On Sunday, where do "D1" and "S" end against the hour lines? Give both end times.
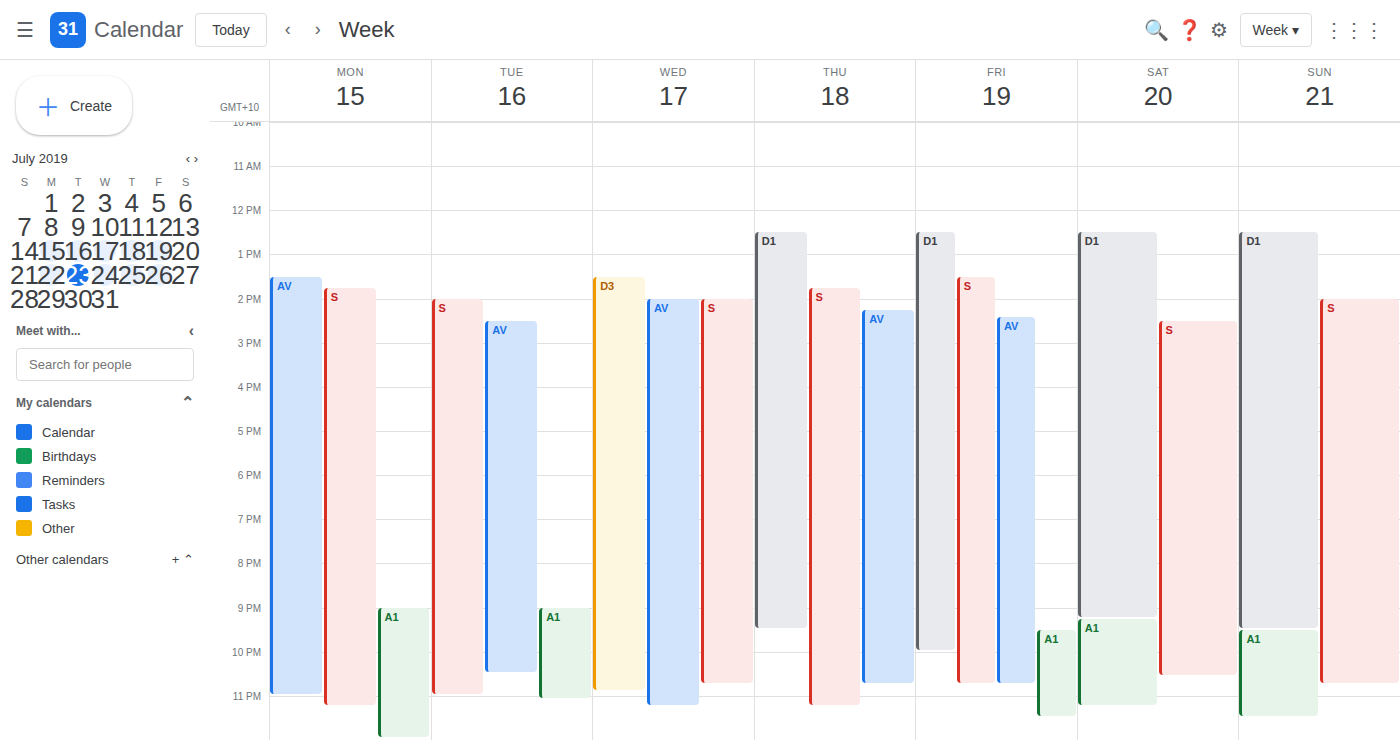
"D1": 9:30 PM, halfway between the 9 PM and 10 PM lines. "S": 10:45 PM, neither: three quarters of the way from the 10 PM line to the 11 PM line.